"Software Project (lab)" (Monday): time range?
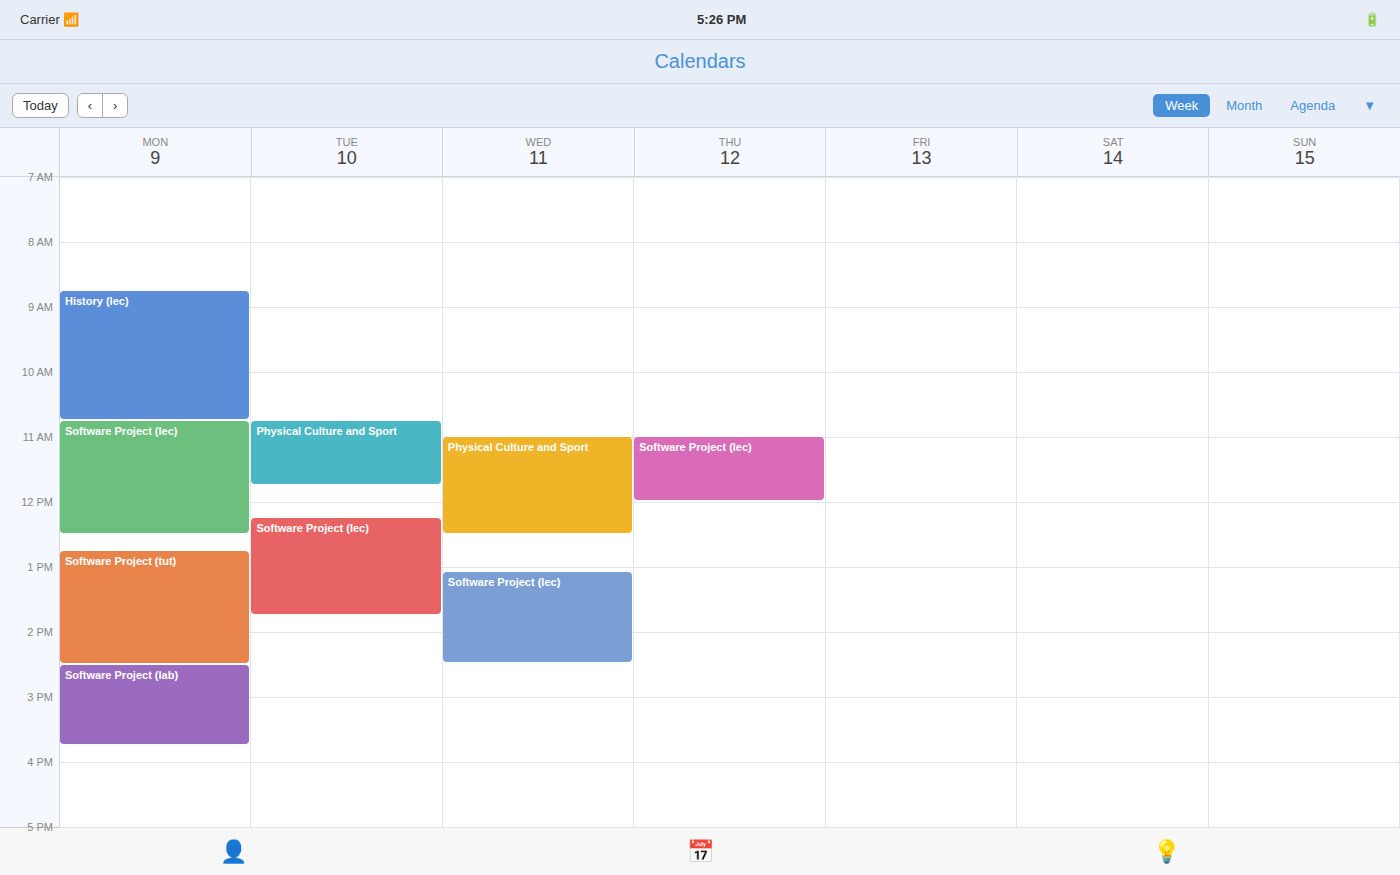
2:30 PM to 3:45 PM